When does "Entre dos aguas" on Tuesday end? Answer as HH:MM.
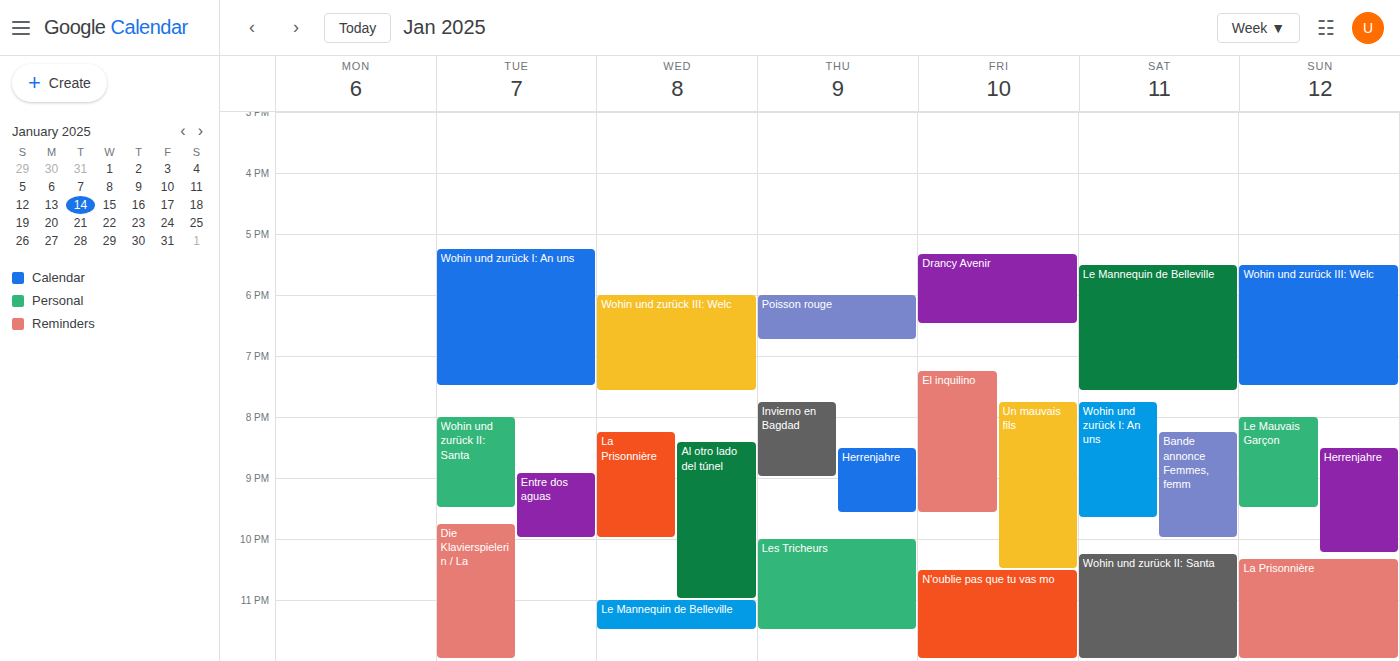
22:00